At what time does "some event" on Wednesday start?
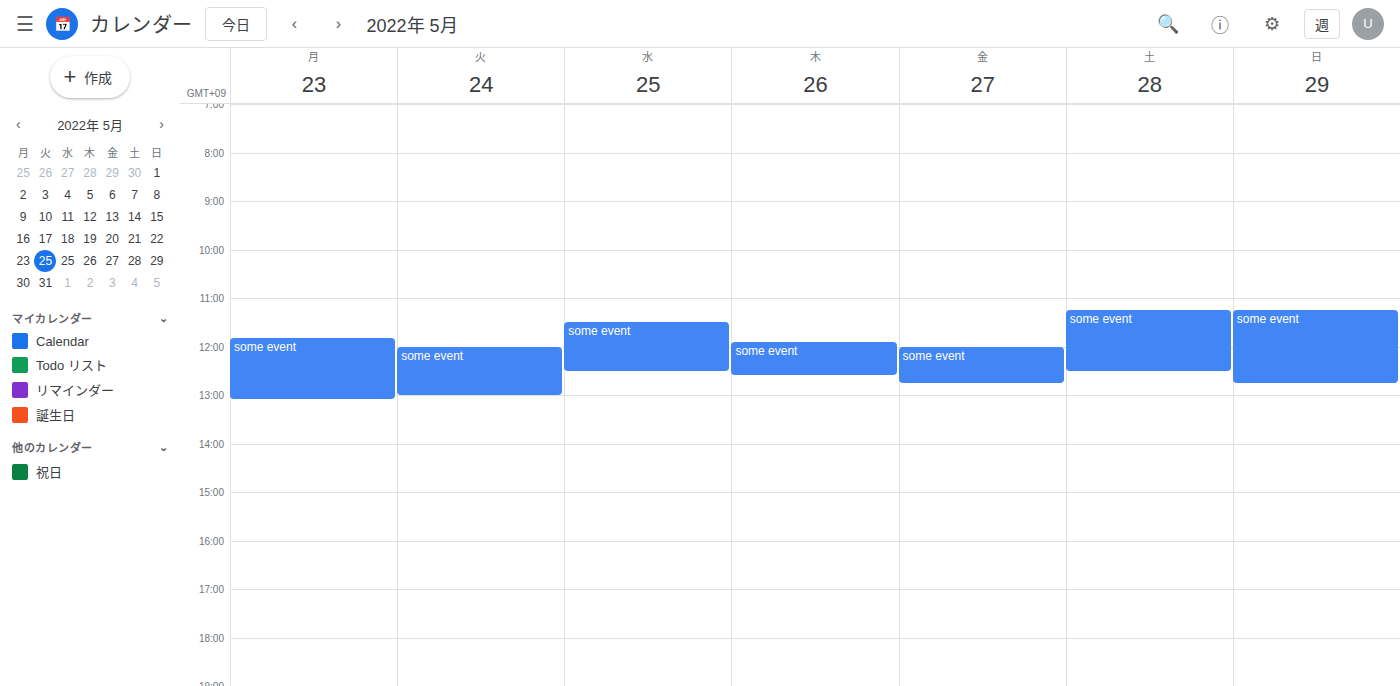
11:30 AM